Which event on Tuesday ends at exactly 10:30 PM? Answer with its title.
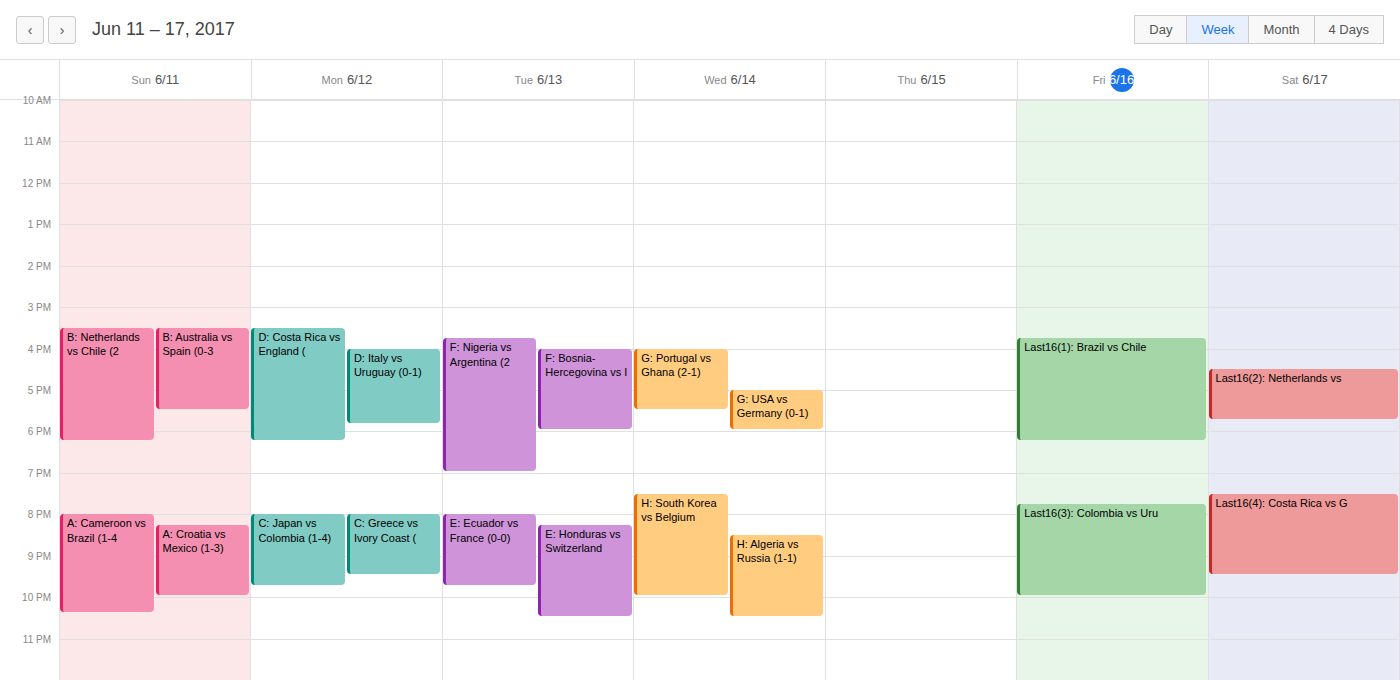
"E: Honduras vs Switzerland"